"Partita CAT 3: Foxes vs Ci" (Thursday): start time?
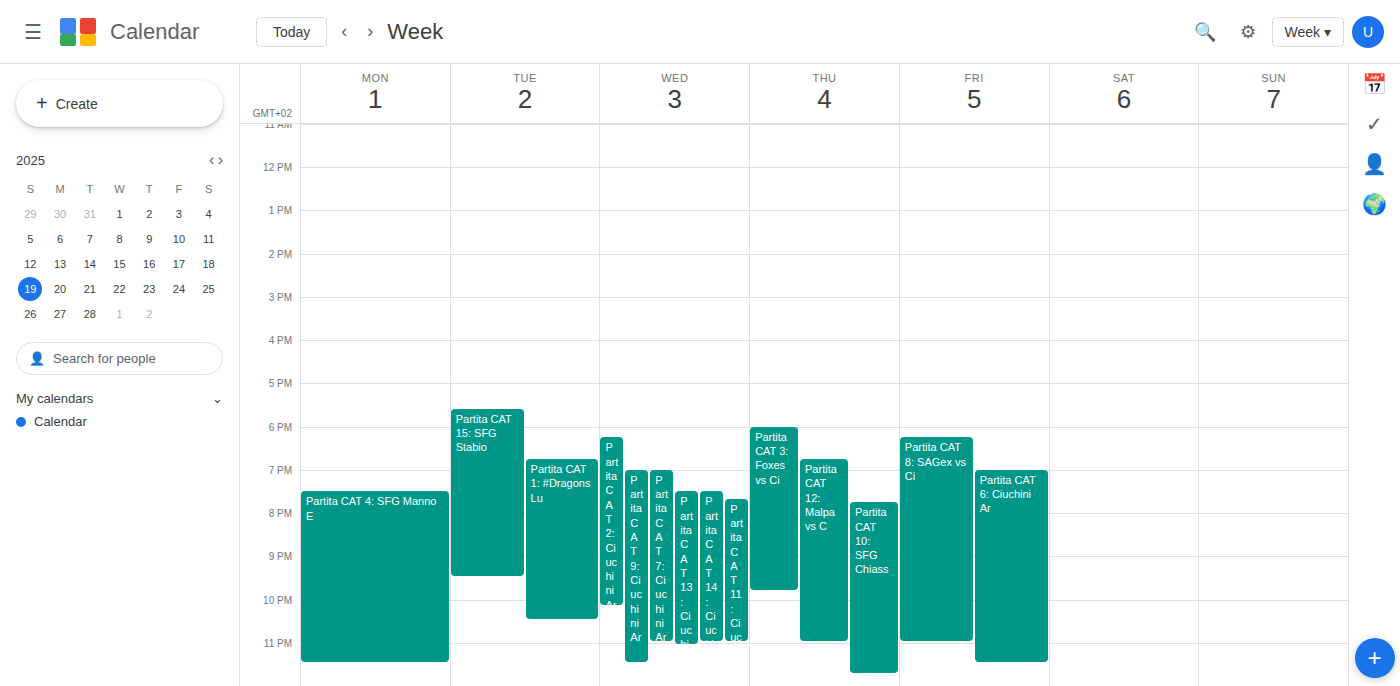
6:00 PM